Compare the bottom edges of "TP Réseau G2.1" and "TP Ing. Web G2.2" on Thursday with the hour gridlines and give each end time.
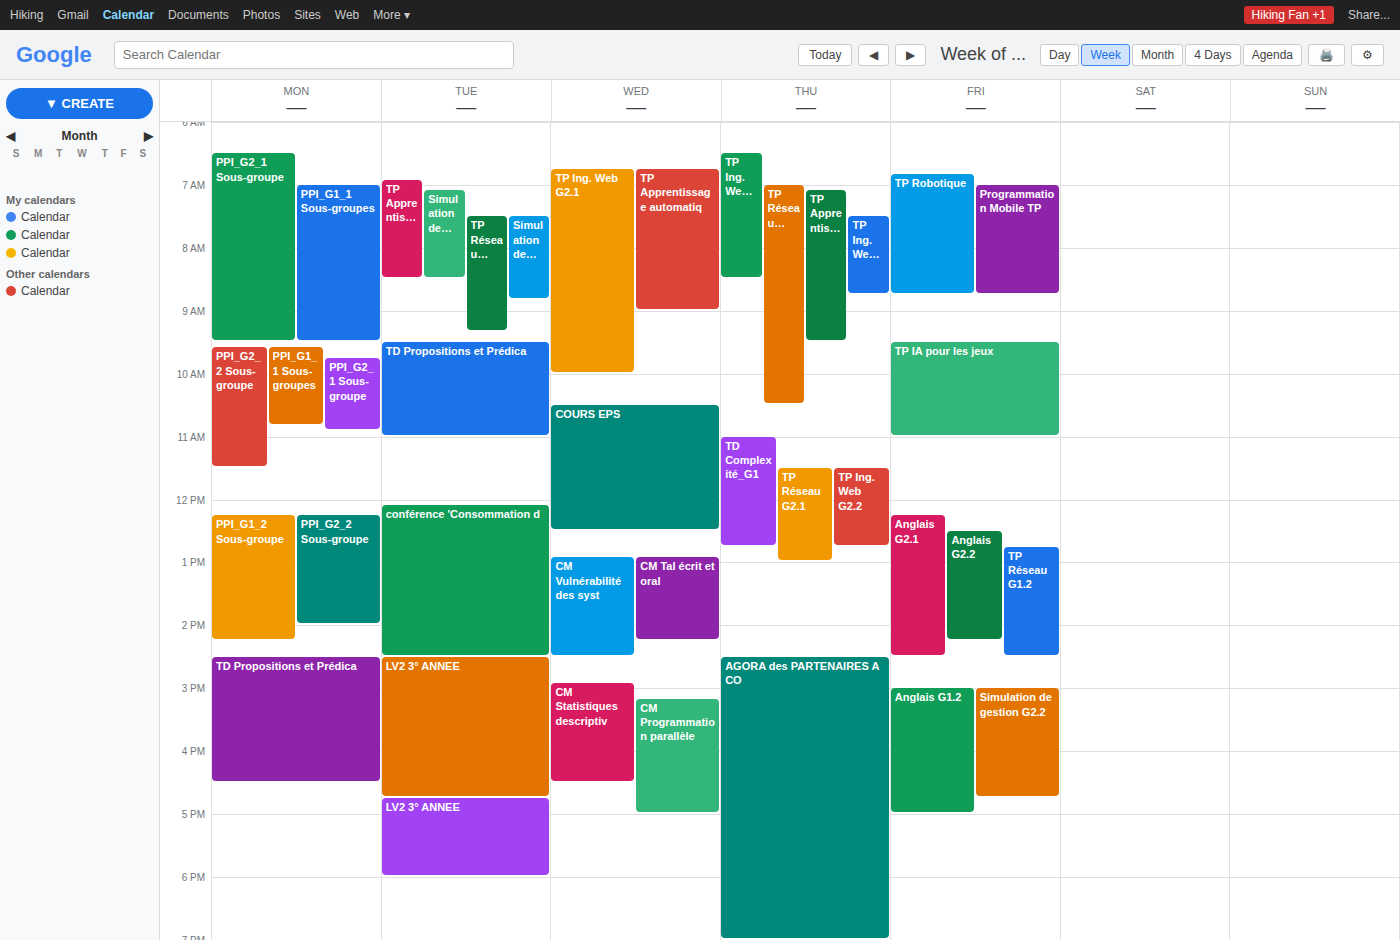
"TP Réseau G2.1": 1:00 PM, exactly on the 1 PM line. "TP Ing. Web G2.2": 12:45 PM, neither: three quarters of the way from the 12 PM line to the 1 PM line.